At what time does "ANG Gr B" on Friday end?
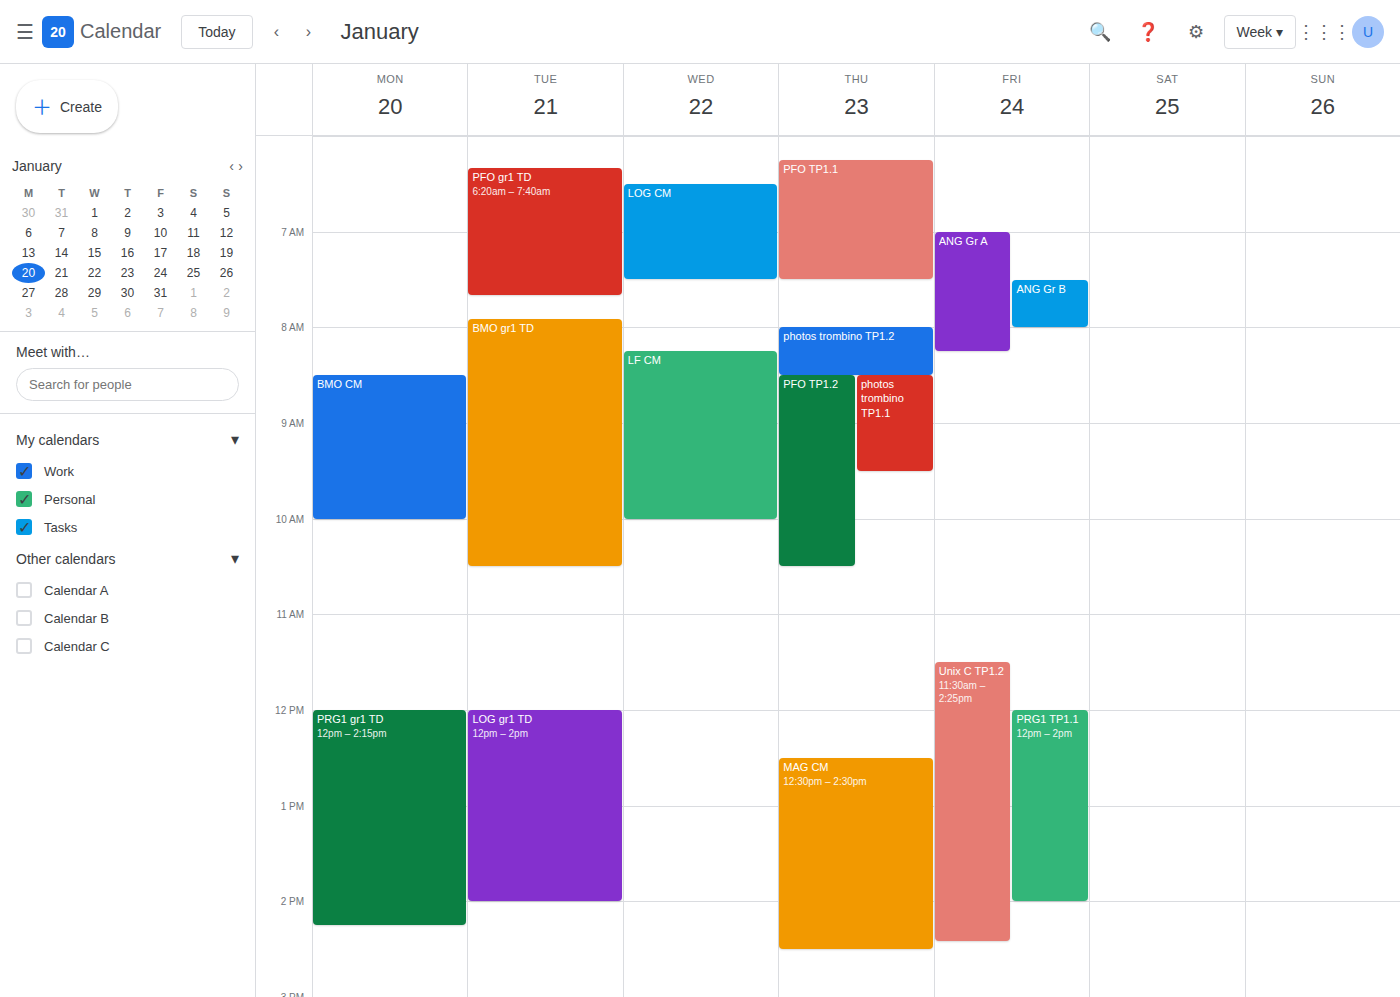
8:00 AM